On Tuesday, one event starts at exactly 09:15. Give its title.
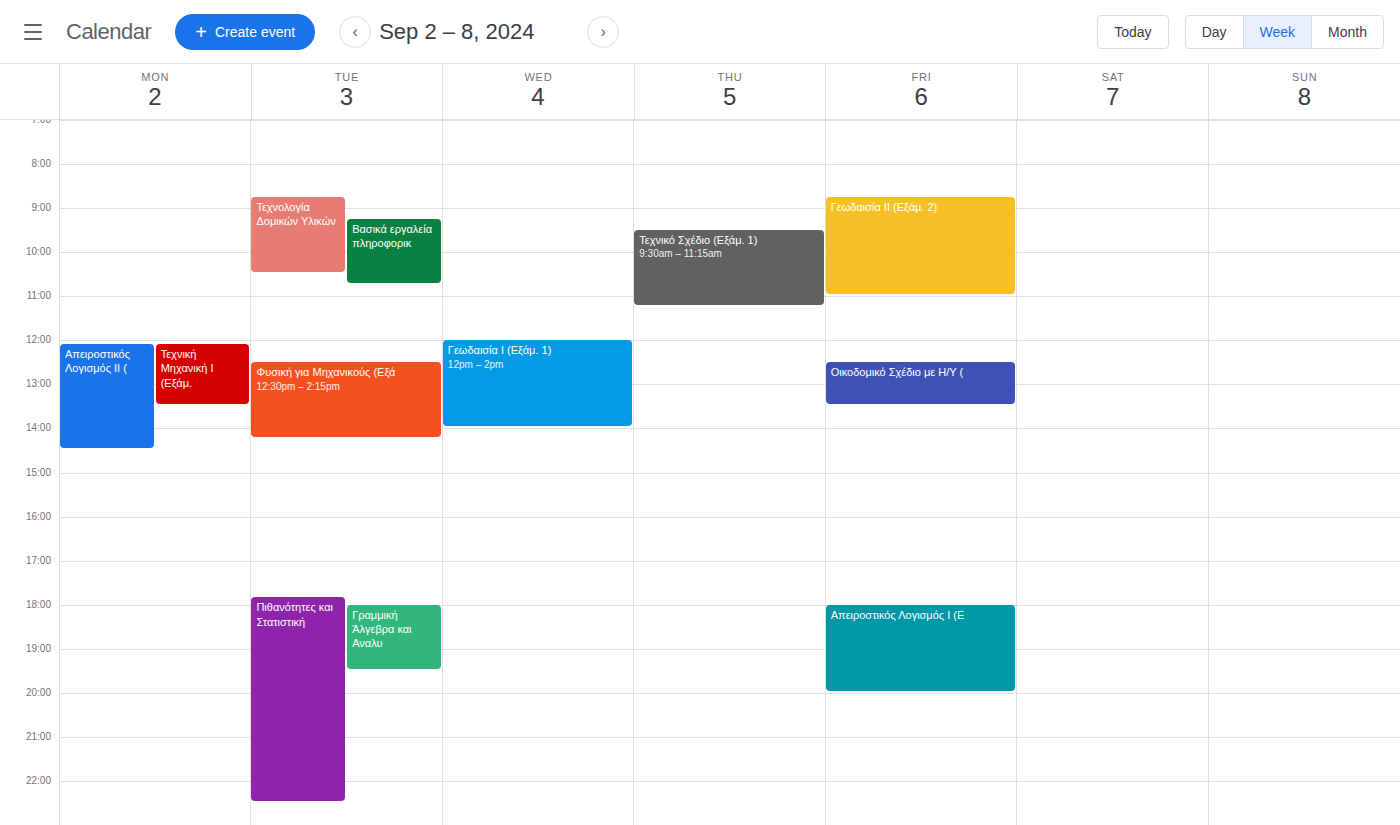
"Βασικά εργαλεία πληροφορικ"